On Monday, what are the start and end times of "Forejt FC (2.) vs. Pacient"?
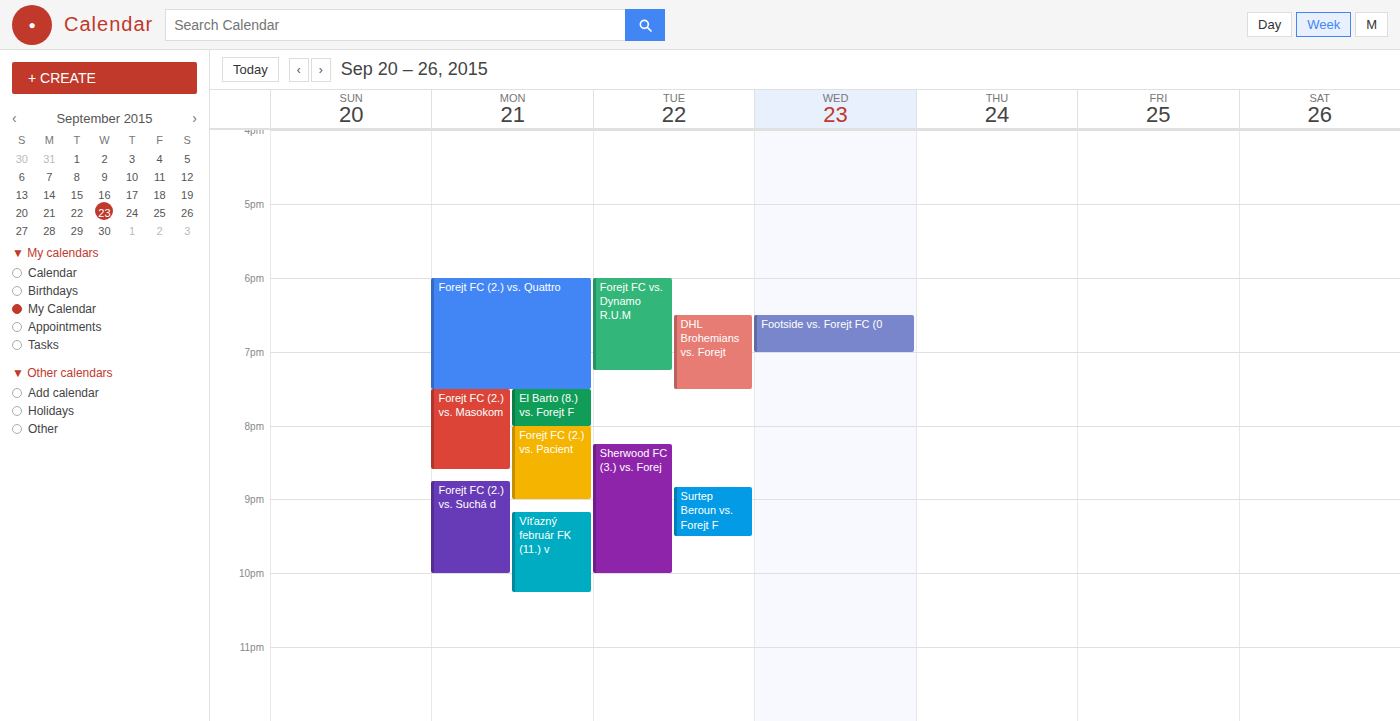
8:00 PM to 9:00 PM